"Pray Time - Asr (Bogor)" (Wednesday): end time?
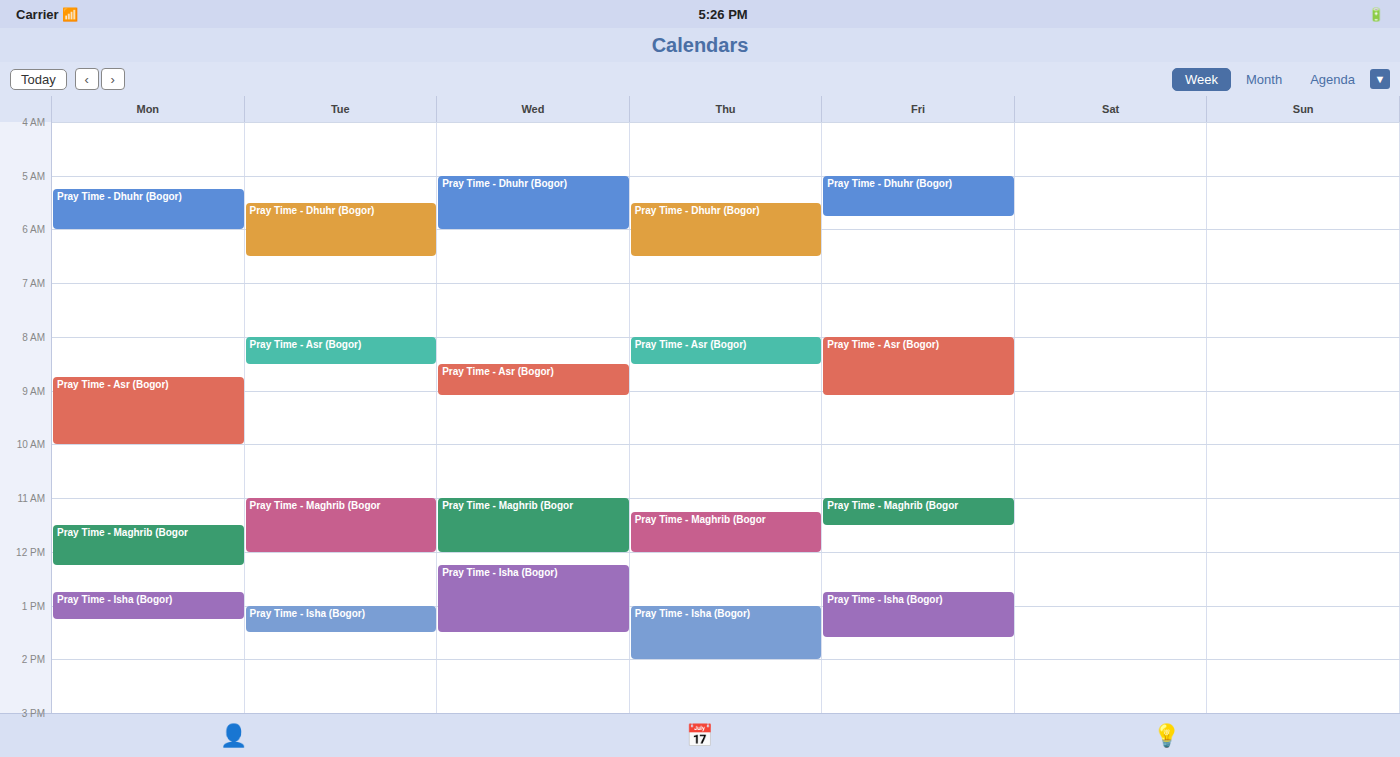
9:05 AM